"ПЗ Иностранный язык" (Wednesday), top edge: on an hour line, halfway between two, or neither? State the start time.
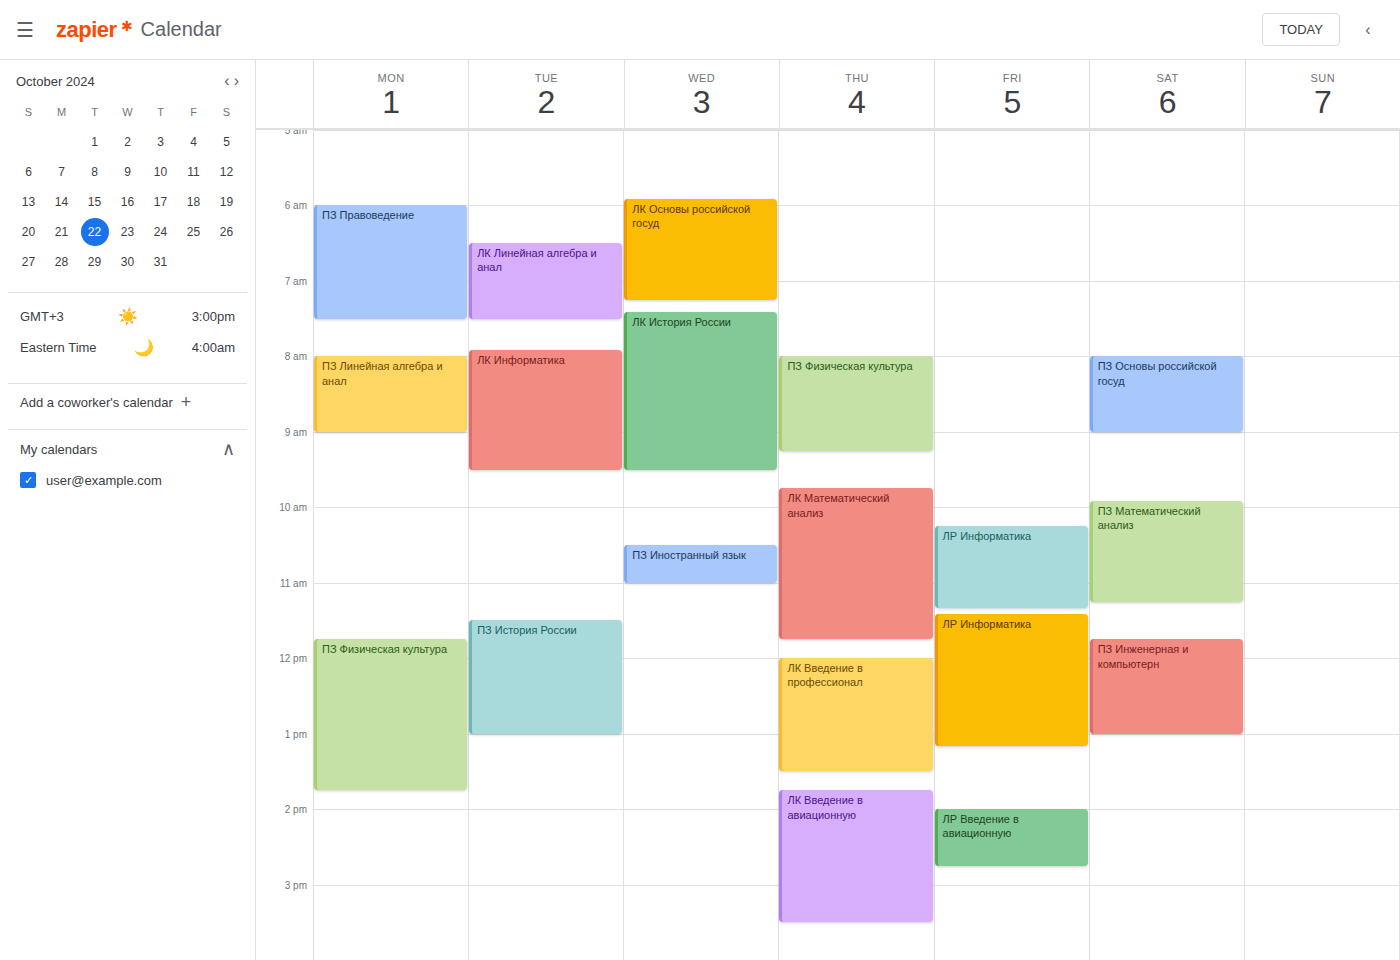
10:30 AM -- halfway between the 10 AM and 11 AM lines.